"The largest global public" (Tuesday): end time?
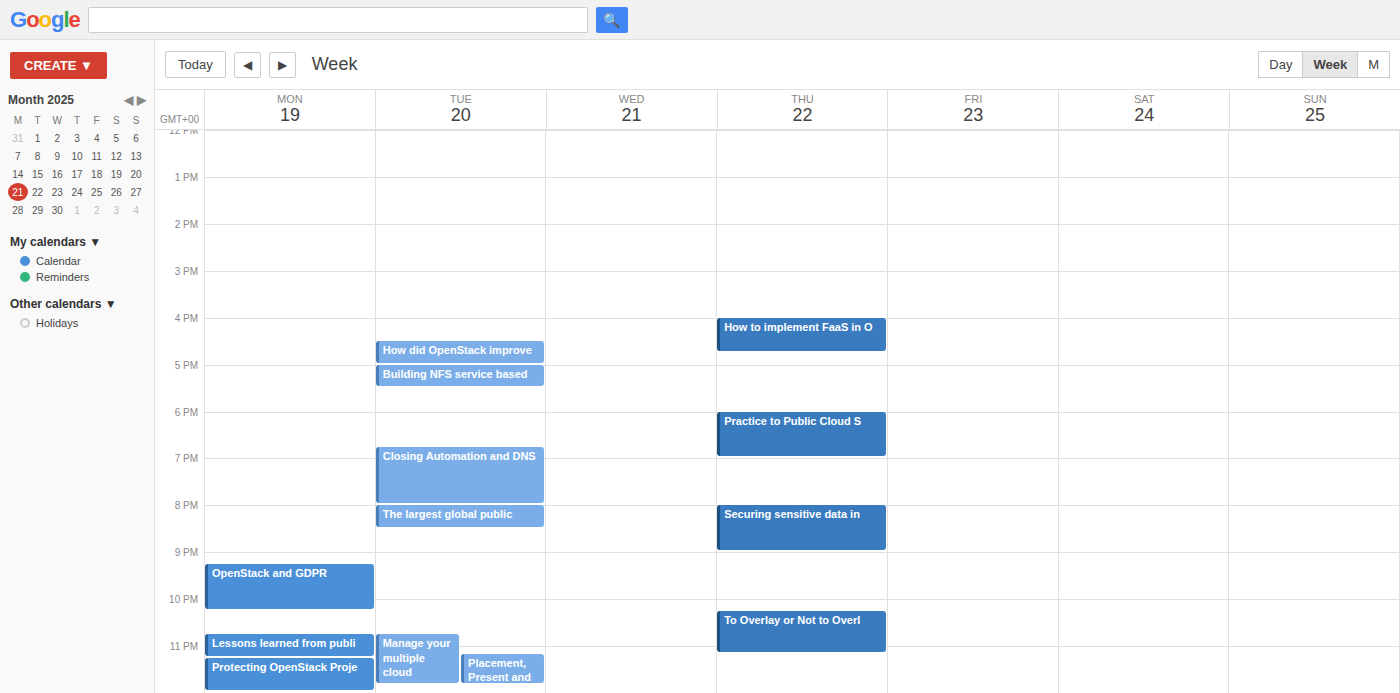
8:30 PM